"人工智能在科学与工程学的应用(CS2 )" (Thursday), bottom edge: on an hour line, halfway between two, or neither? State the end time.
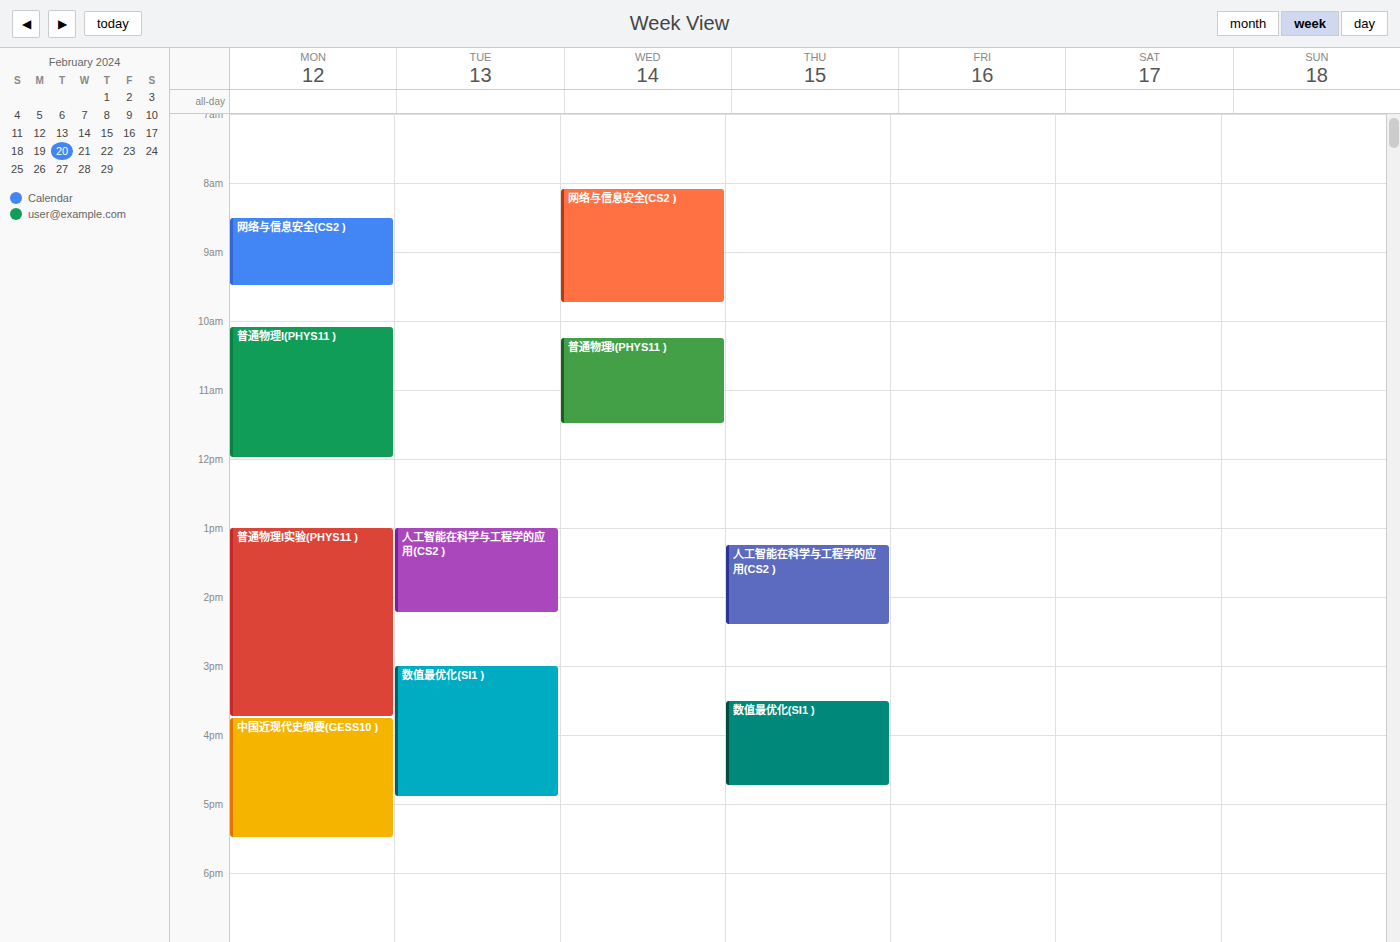
2:25 PM -- neither: 25 minutes below the 2 PM line and 35 minutes above the 3 PM line.